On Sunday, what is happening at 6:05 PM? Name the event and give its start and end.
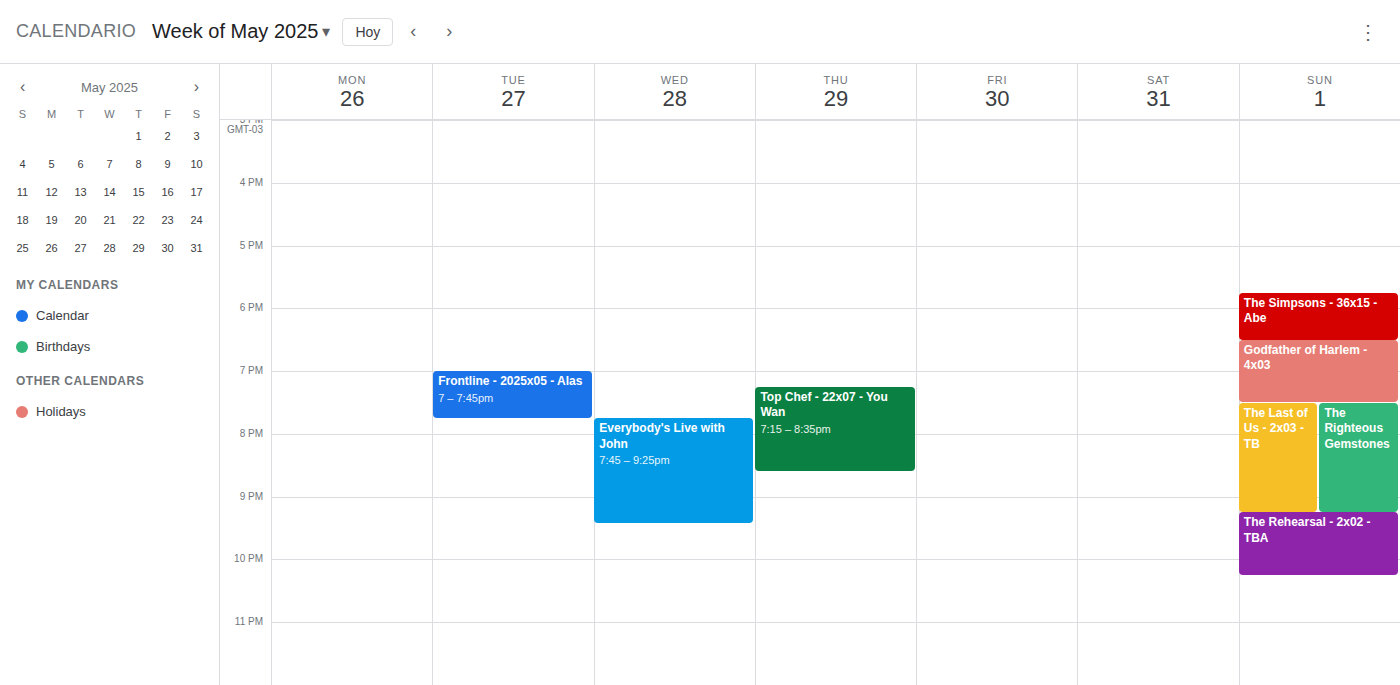
"The Simpsons - 36x15 - Abe", 5:45 PM to 6:30 PM